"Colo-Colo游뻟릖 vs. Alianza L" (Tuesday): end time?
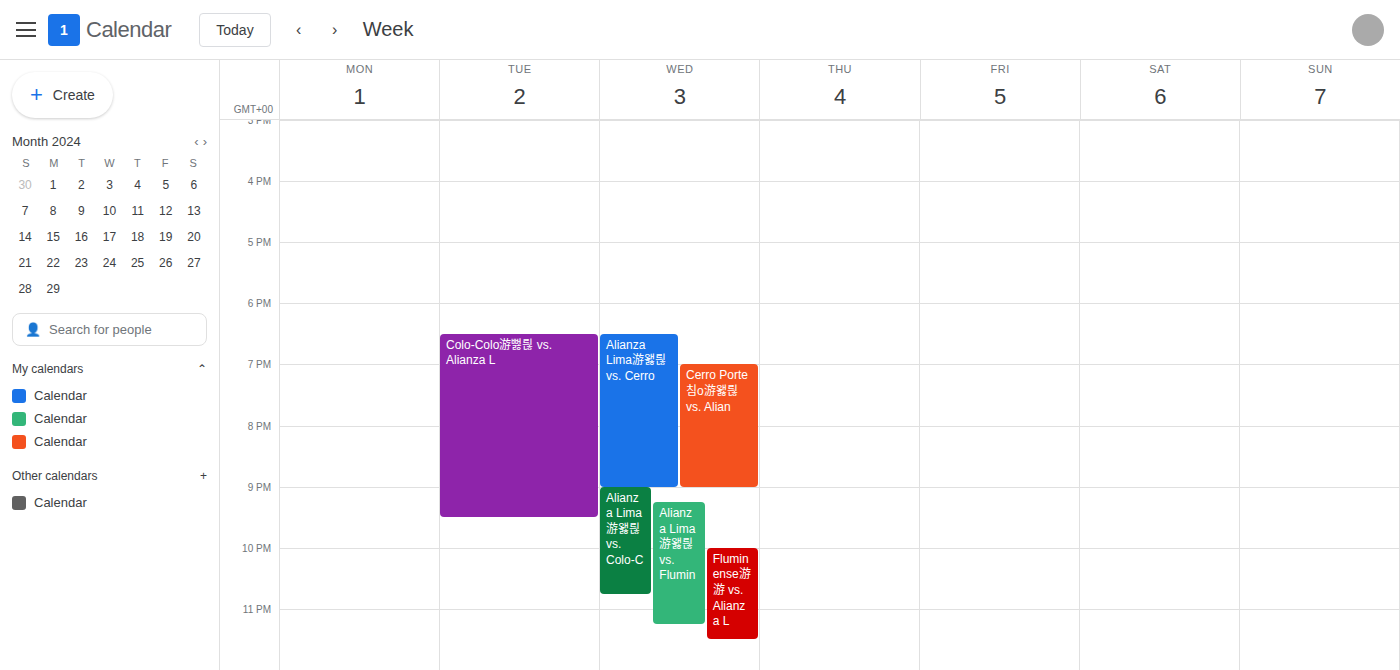
9:30 PM